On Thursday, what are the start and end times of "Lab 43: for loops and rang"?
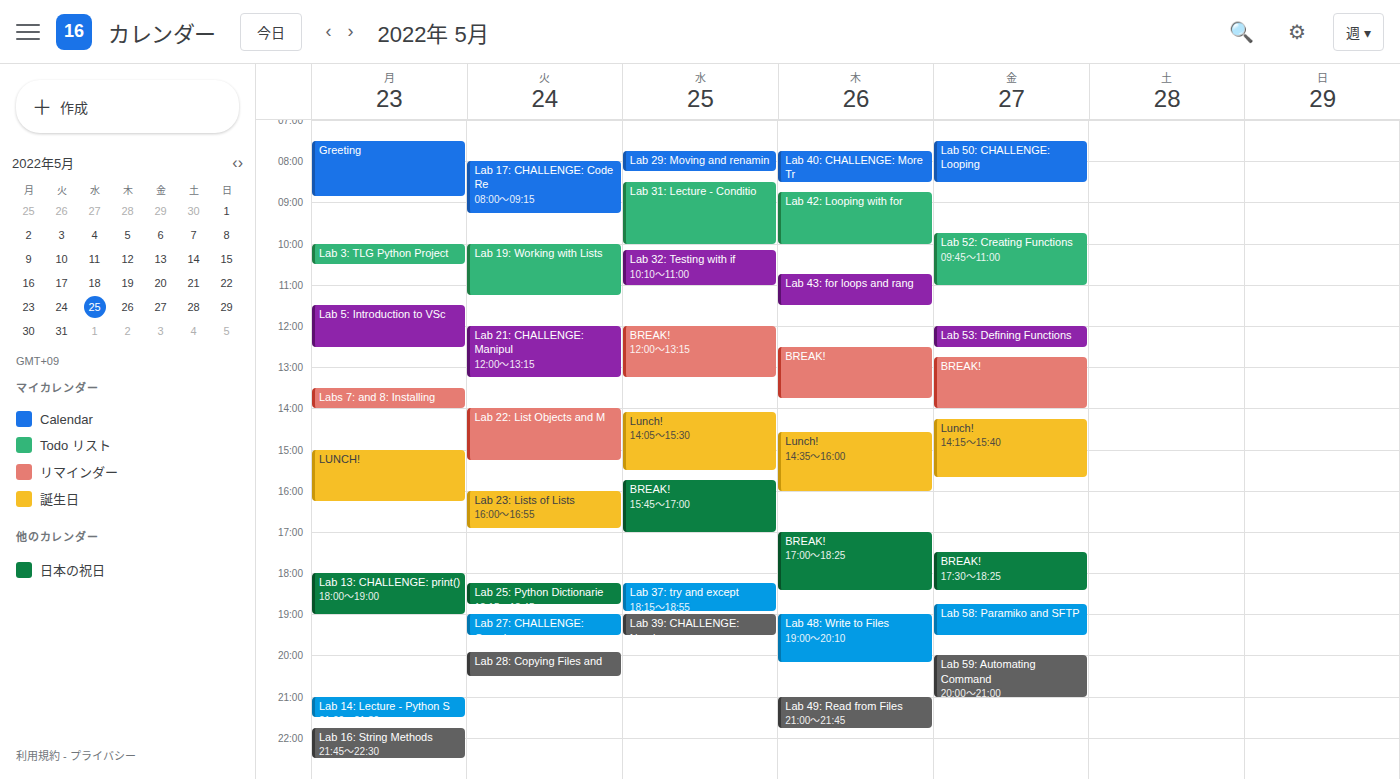
10:45 AM to 11:30 AM